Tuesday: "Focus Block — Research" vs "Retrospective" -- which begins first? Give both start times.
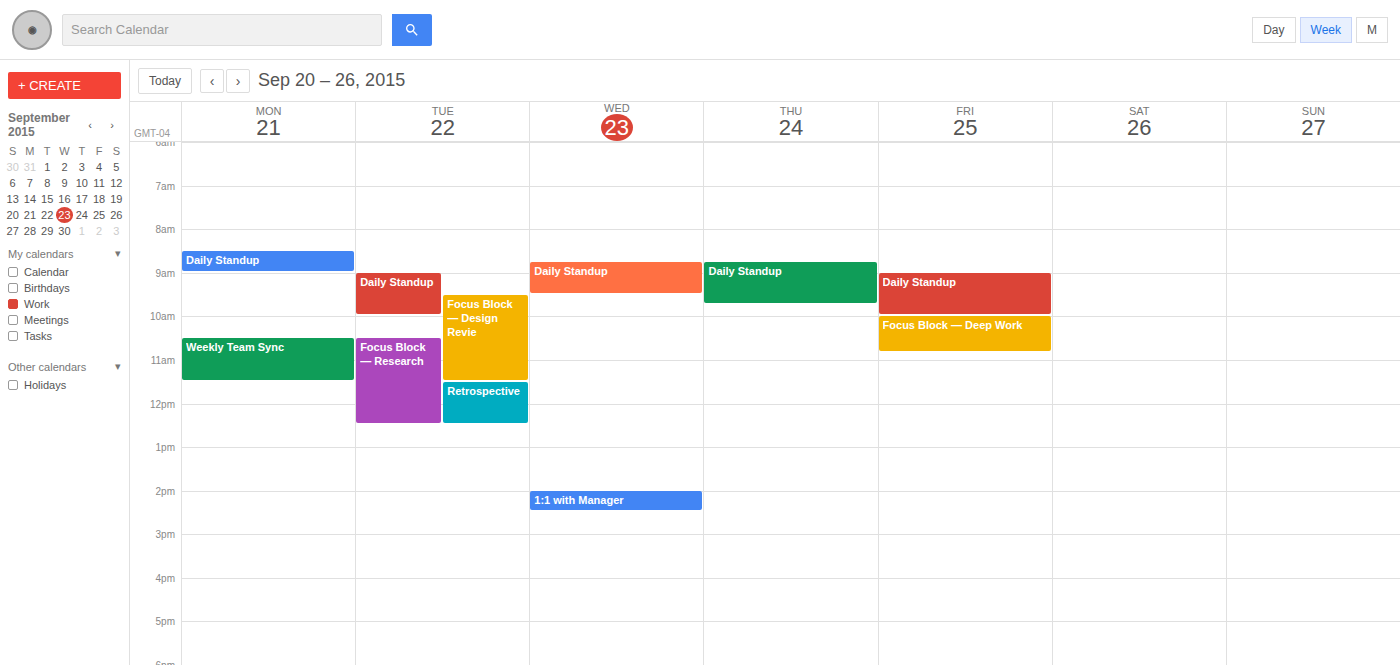
"Focus Block — Research" 10:30 AM; "Retrospective" 11:30 AM.